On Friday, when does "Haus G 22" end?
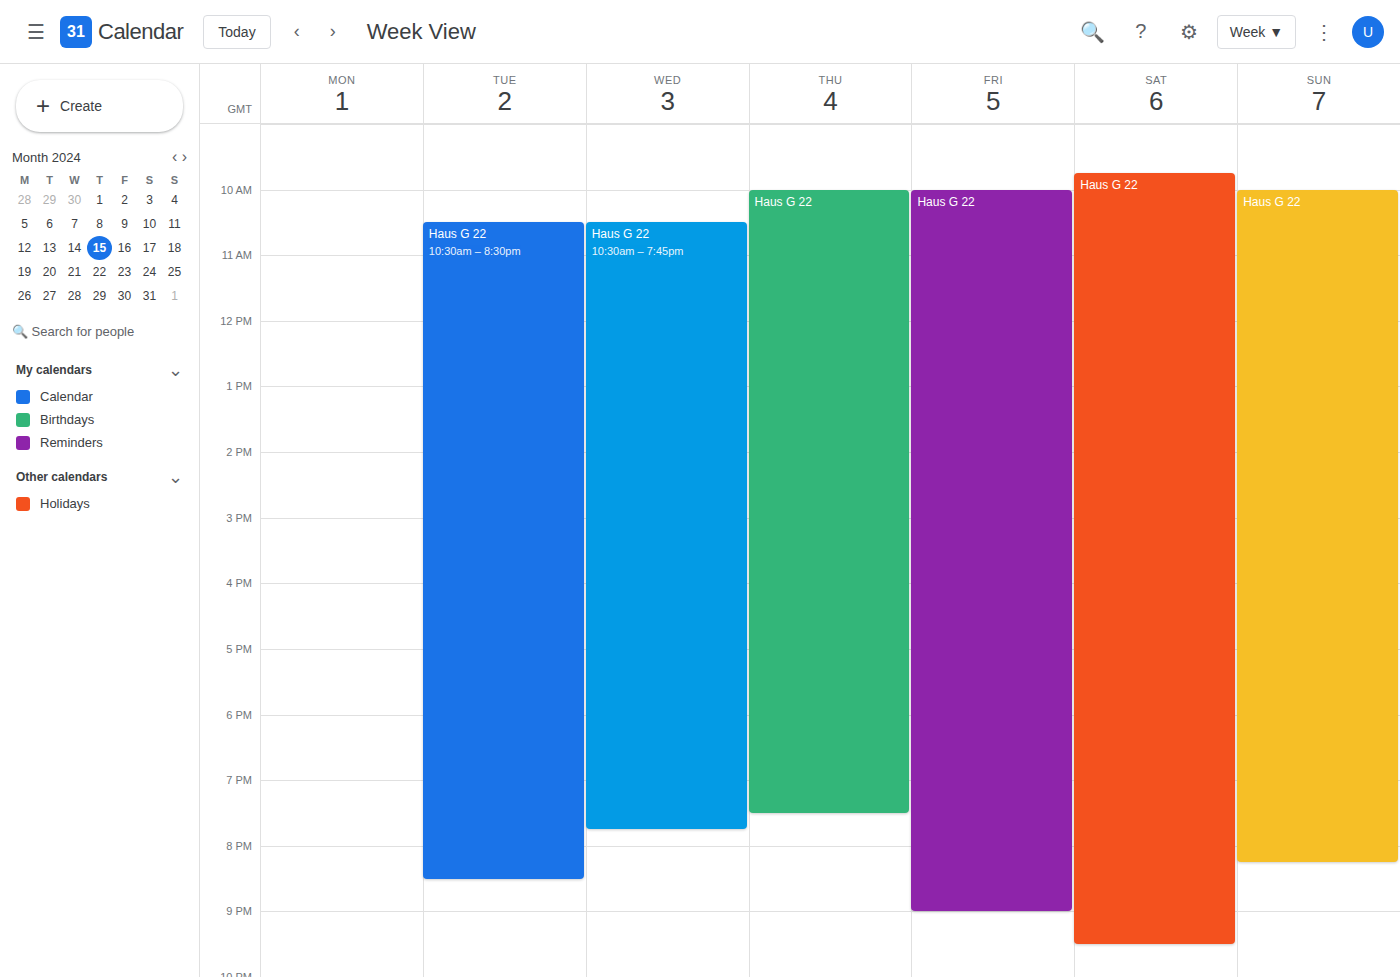
9:00 PM